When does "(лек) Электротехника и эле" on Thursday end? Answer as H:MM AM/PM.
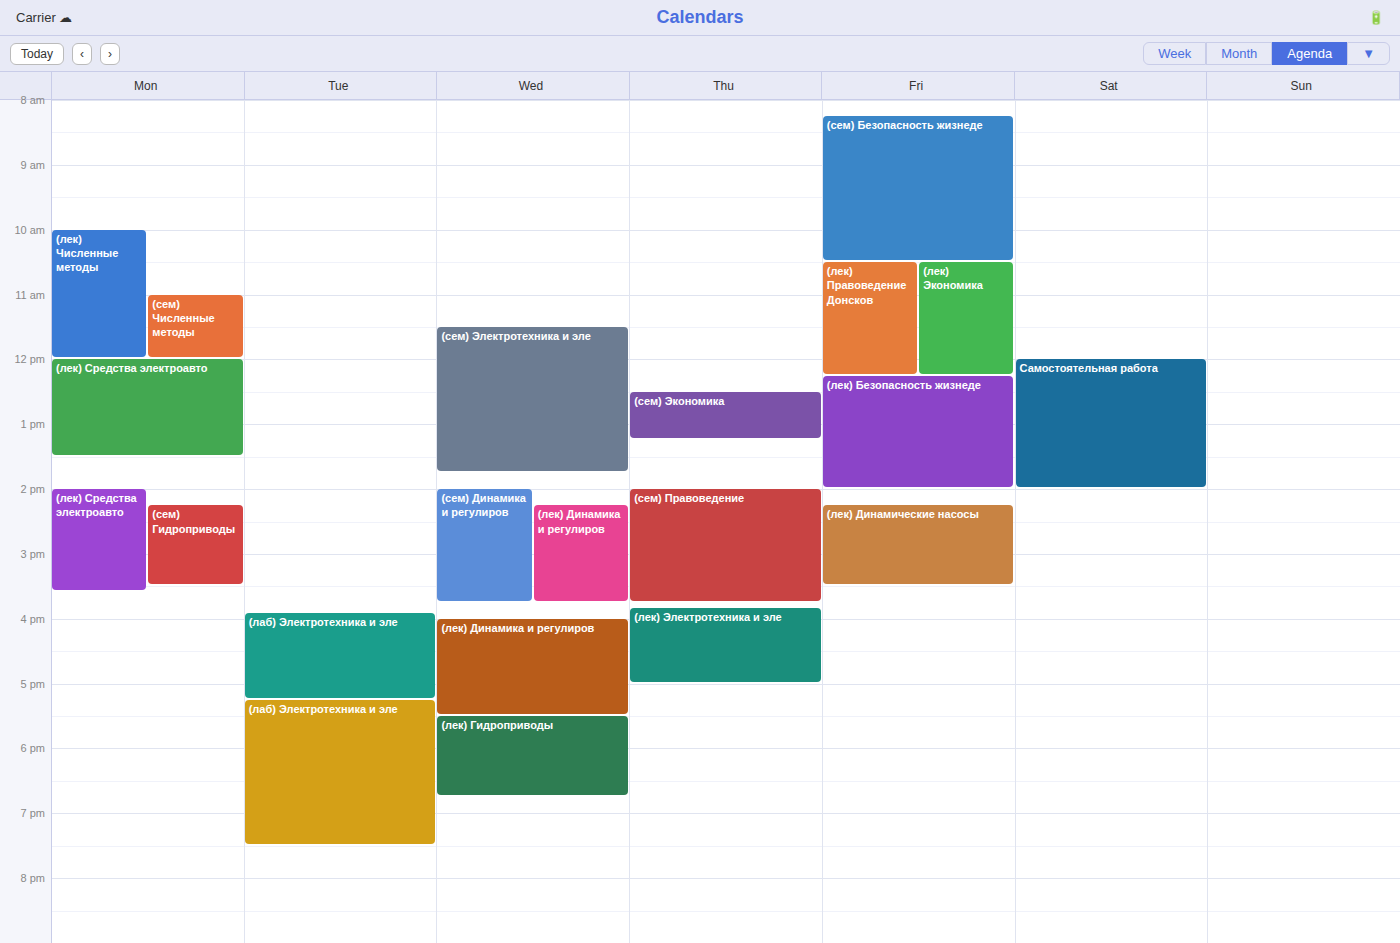
5:00 PM